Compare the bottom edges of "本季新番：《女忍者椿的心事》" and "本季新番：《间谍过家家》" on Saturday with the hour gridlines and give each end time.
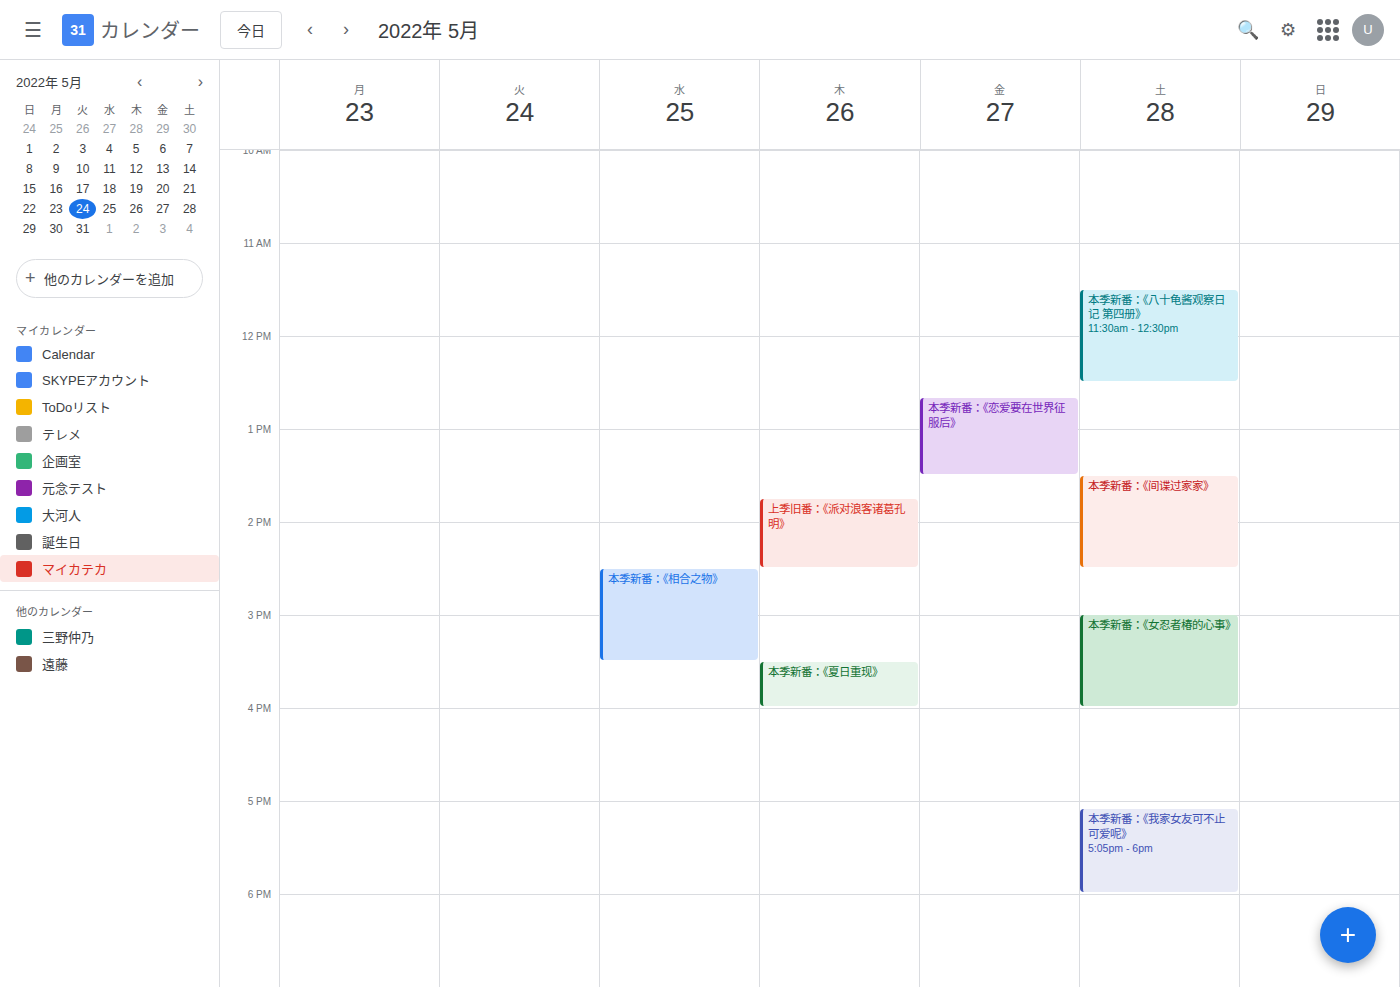
"本季新番：《女忍者椿的心事》": 4:00 PM, exactly on the 4 PM line. "本季新番：《间谍过家家》": 2:30 PM, halfway between the 2 PM and 3 PM lines.